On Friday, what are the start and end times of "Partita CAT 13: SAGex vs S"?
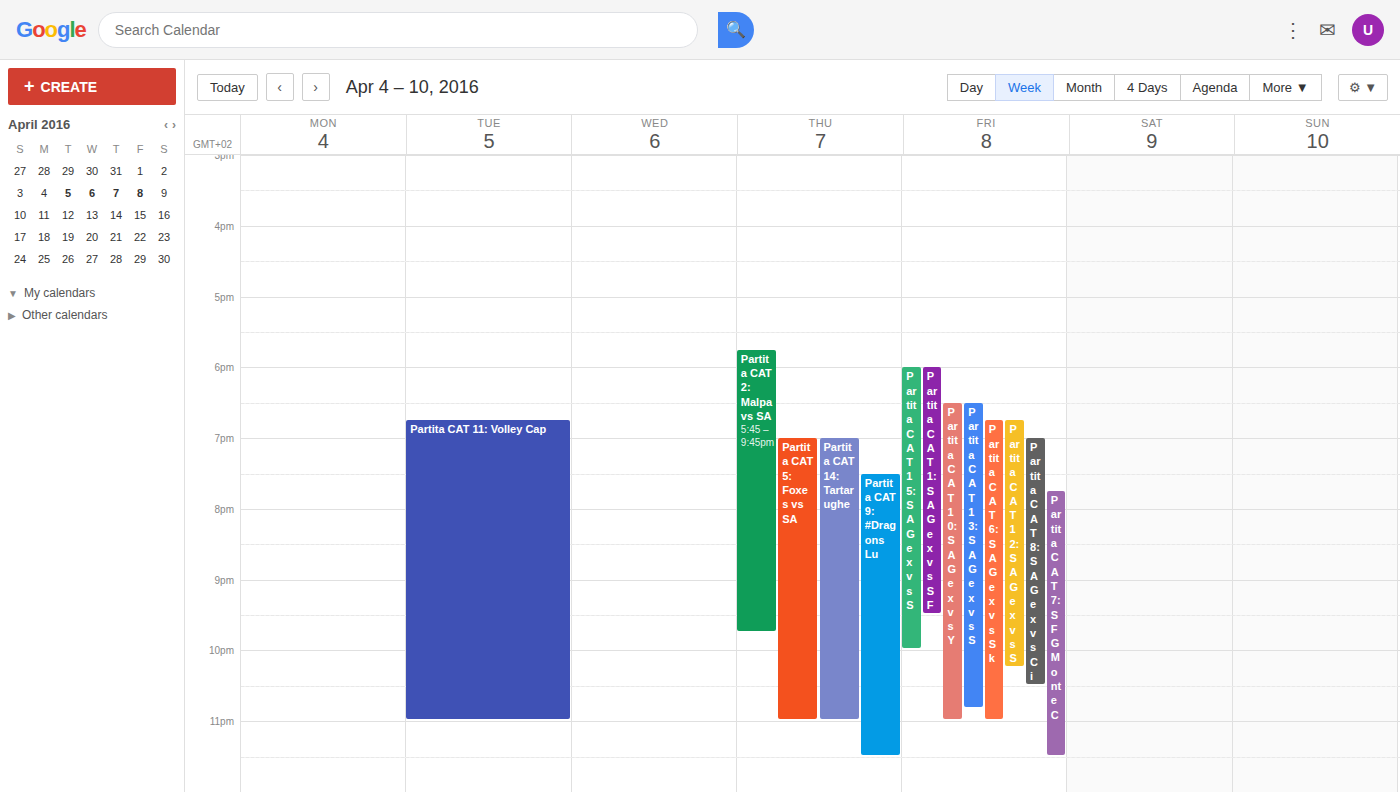
6:30 PM to 10:50 PM